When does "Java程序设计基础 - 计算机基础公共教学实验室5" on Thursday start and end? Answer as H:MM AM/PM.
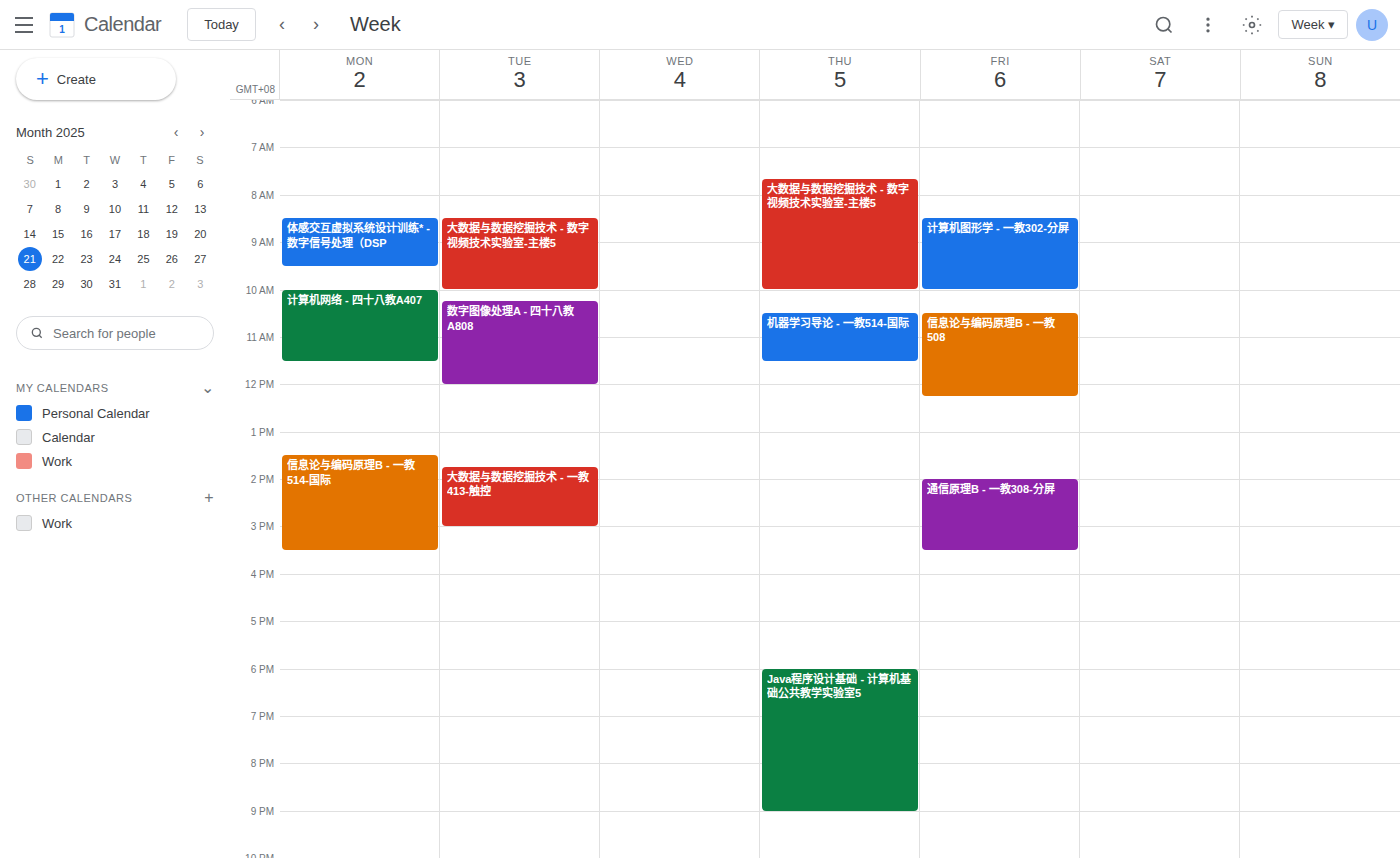
6:00 PM to 9:00 PM